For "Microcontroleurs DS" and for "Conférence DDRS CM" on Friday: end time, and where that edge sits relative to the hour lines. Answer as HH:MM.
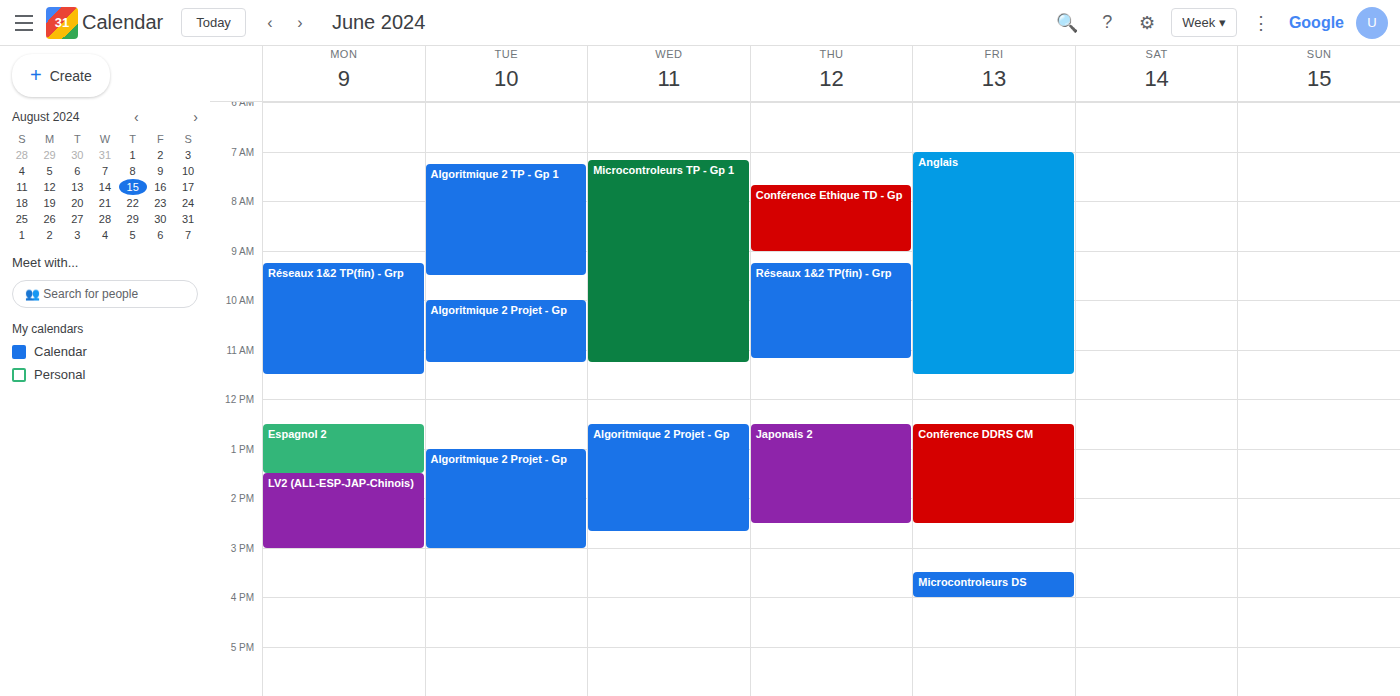
"Microcontroleurs DS": 16:00, exactly on the 16:00 line. "Conférence DDRS CM": 14:30, halfway between the 14:00 and 15:00 lines.